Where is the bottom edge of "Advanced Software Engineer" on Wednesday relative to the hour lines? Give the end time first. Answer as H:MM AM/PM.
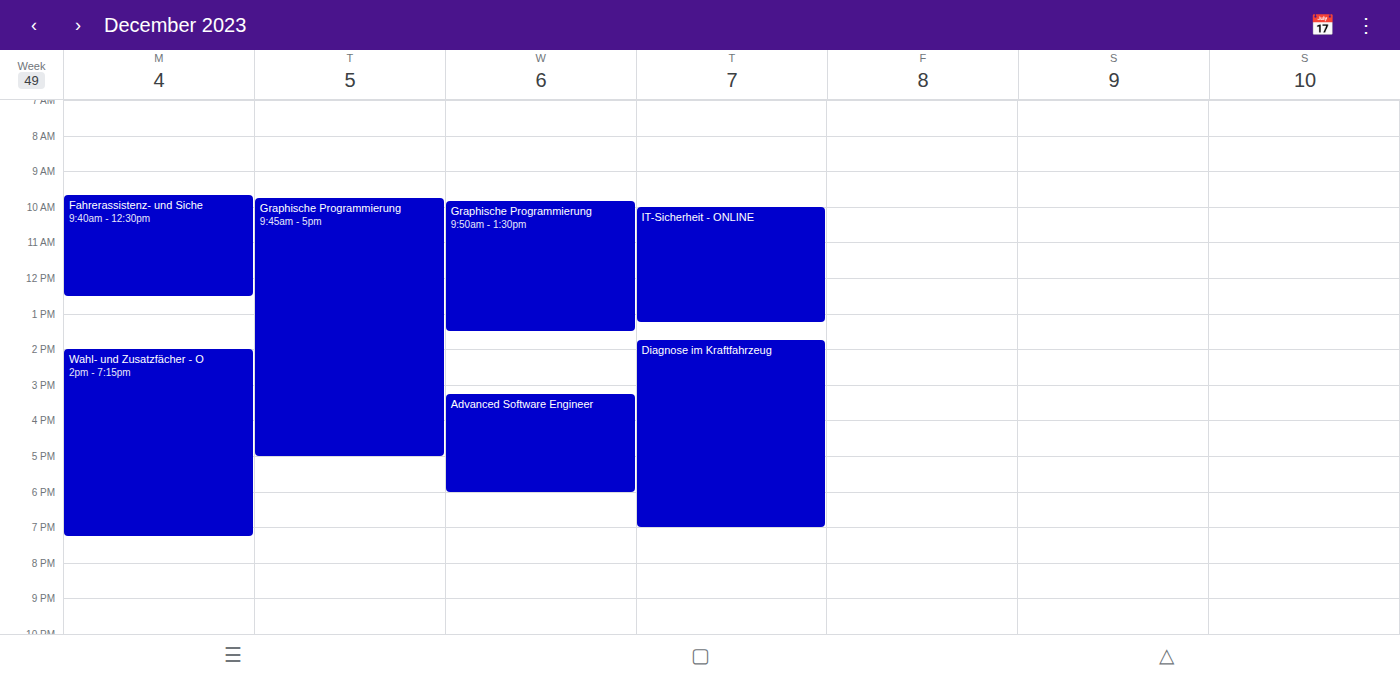
6:00 PM -- exactly on the 6 PM line.